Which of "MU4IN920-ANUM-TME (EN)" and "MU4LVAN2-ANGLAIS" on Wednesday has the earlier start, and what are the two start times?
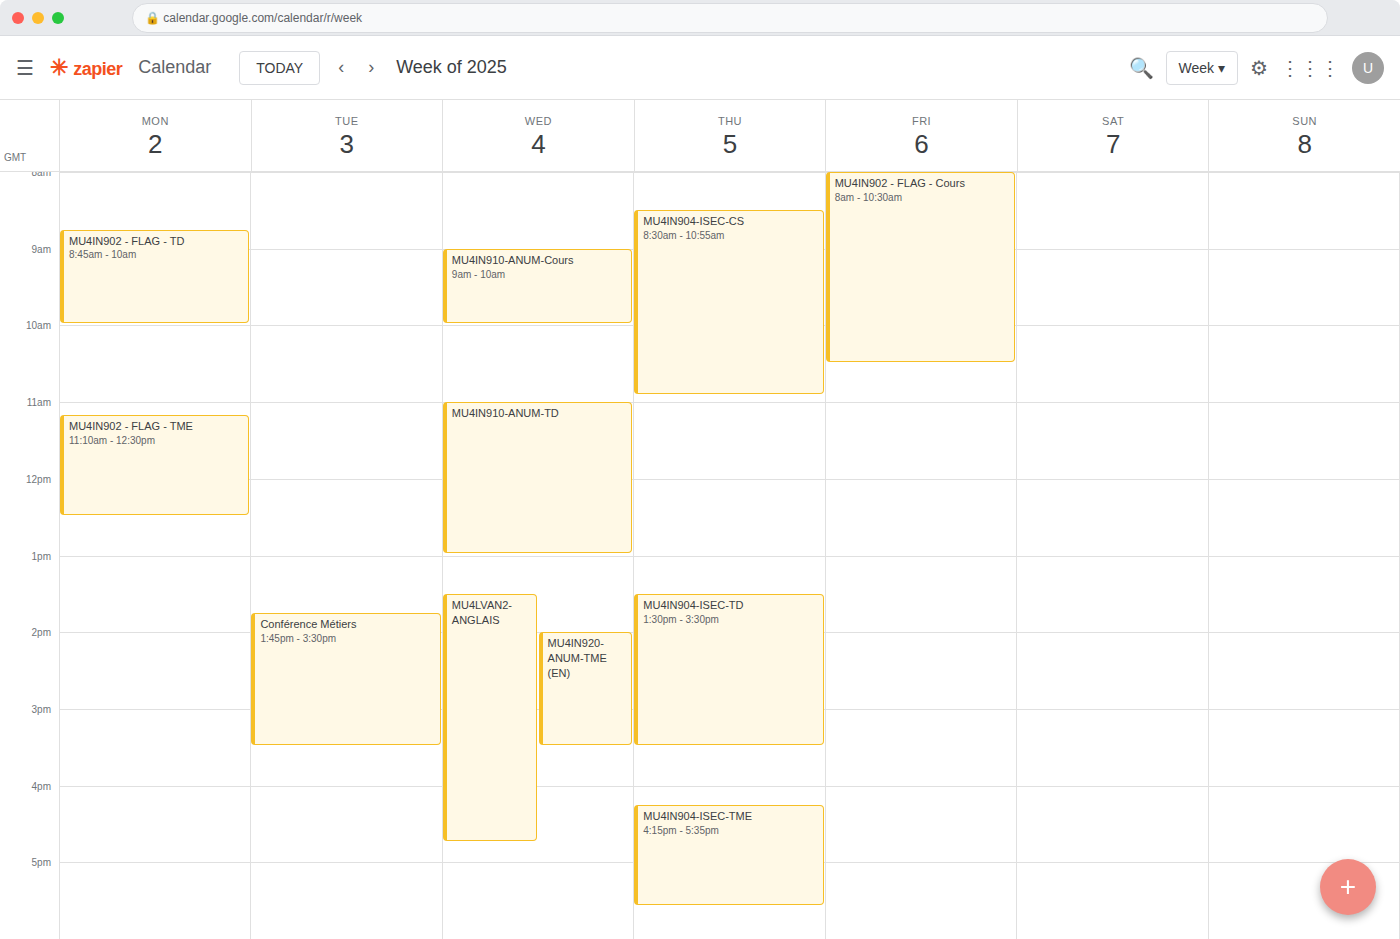
"MU4LVAN2-ANGLAIS" 1:30 PM; "MU4IN920-ANUM-TME (EN)" 2:00 PM.